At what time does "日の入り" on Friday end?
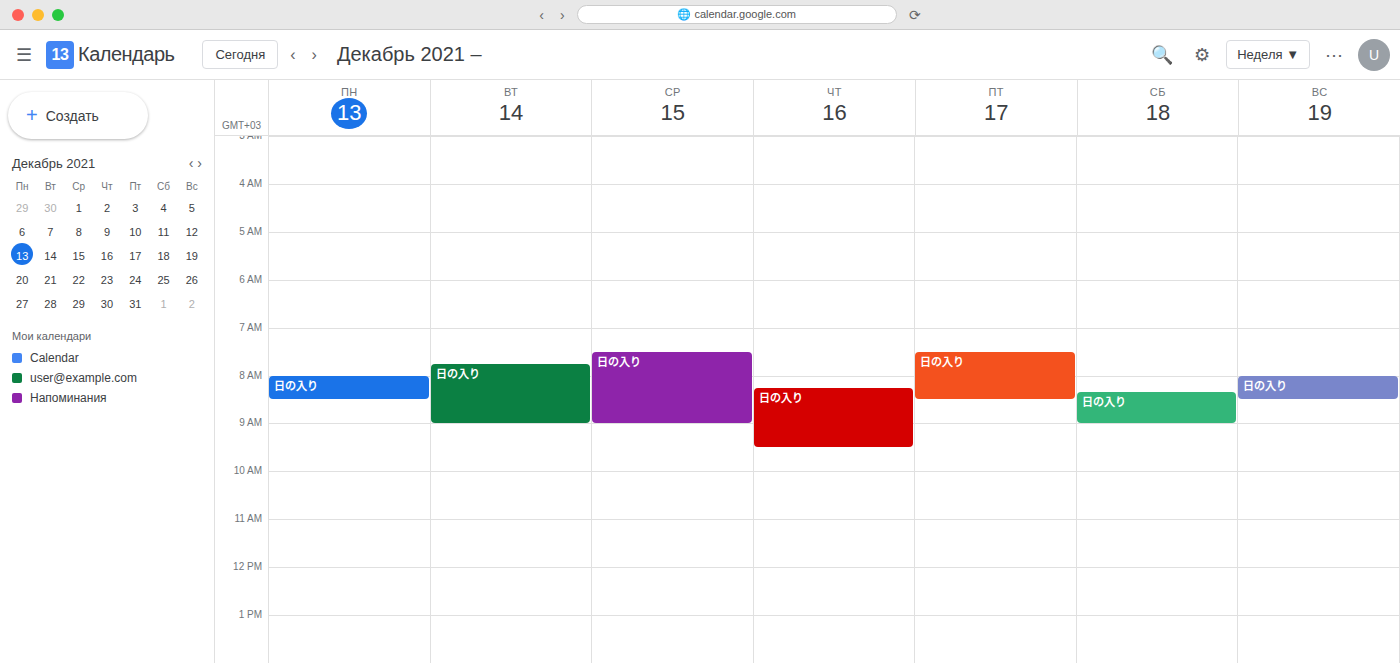
8:30 AM